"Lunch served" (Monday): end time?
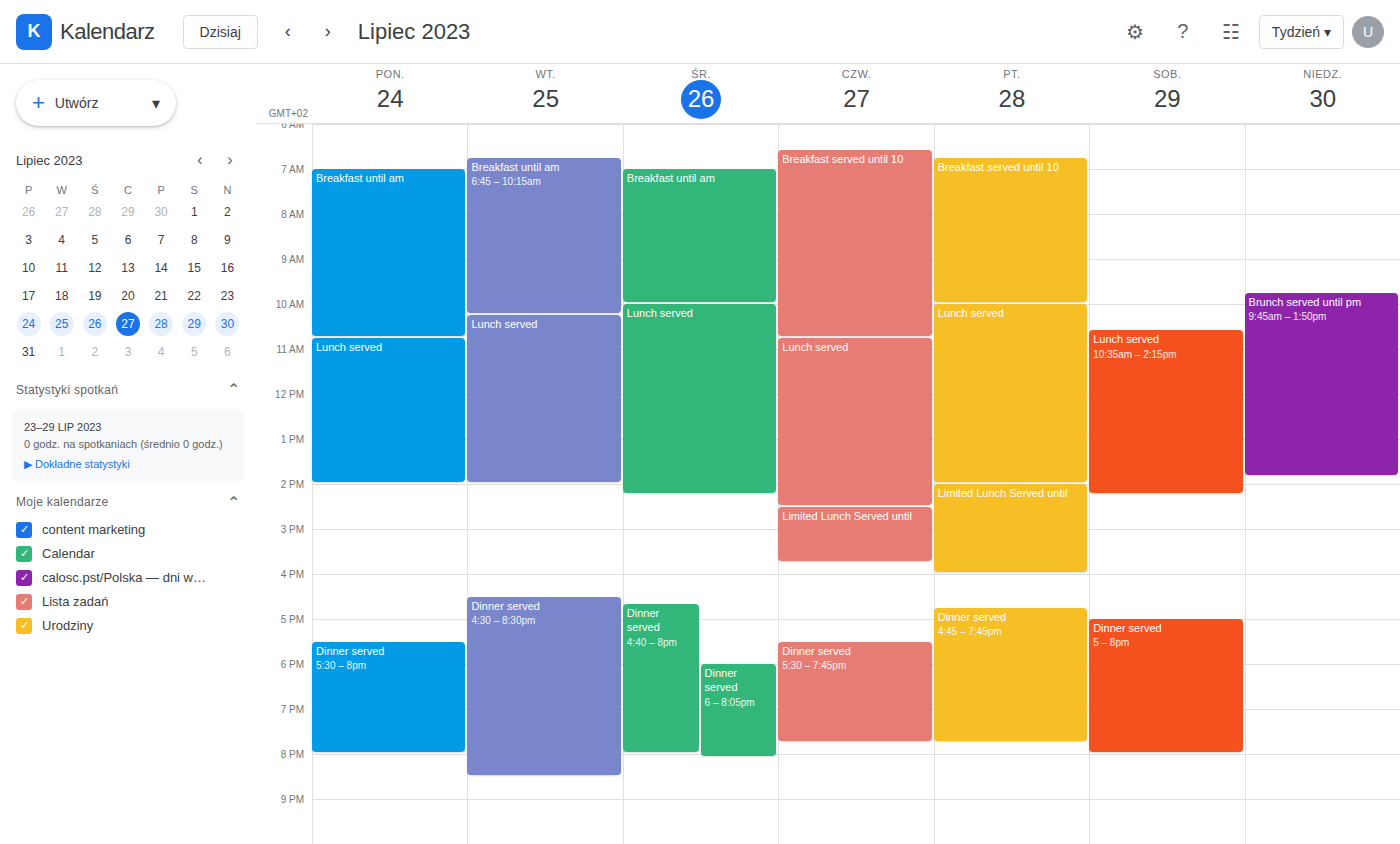
2:00 PM